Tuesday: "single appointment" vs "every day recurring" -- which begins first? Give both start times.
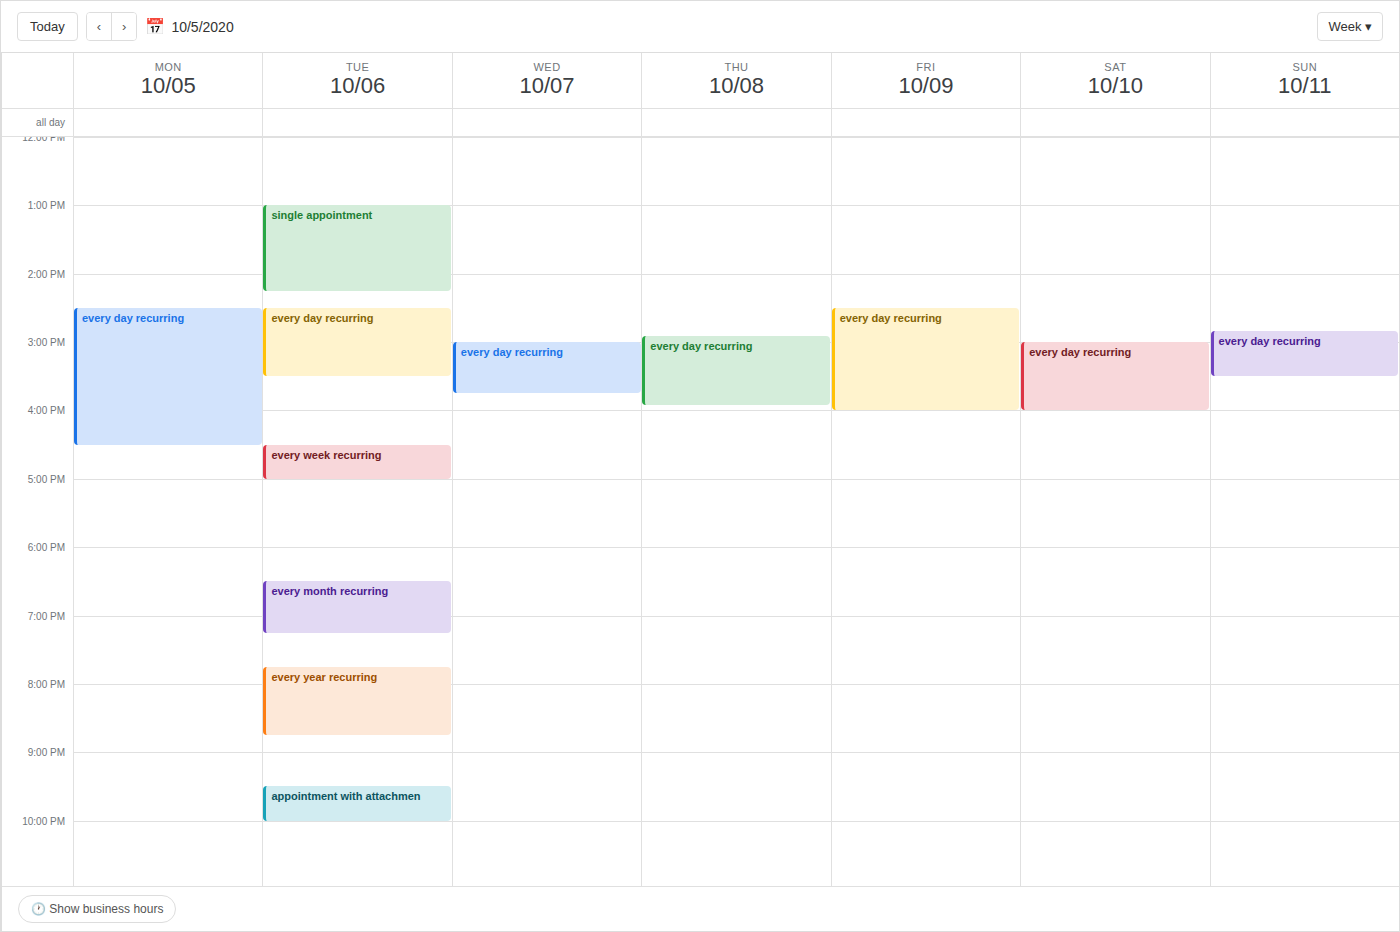
"single appointment" 13:00; "every day recurring" 14:30.